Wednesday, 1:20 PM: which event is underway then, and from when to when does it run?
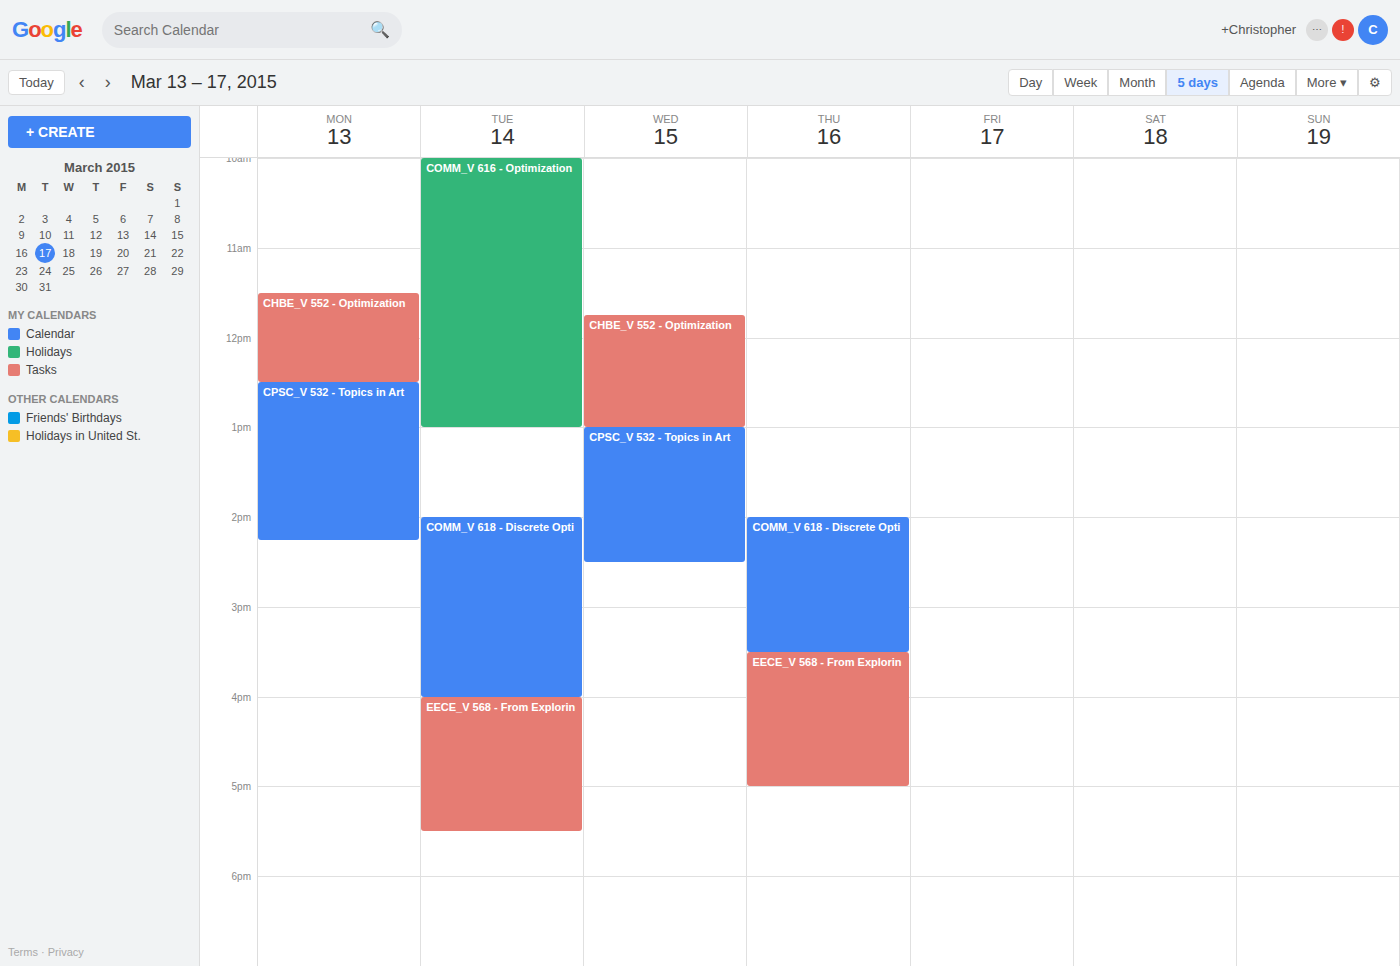
"CPSC_V 532 - Topics in Art", 1:00 PM to 2:30 PM